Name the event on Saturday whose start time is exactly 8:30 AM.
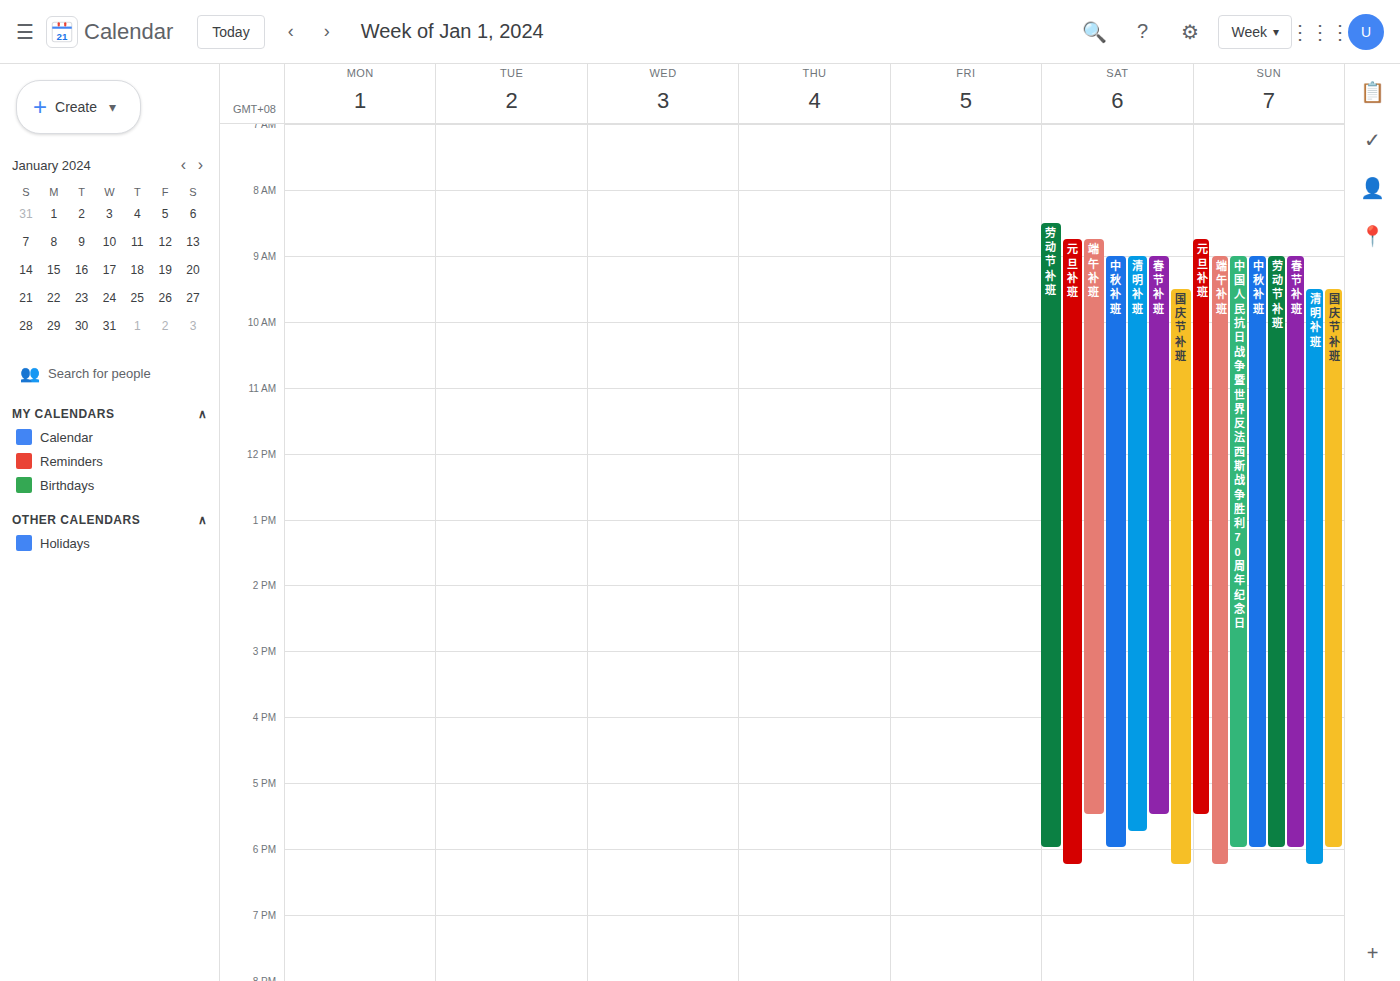
"劳动节 补班"